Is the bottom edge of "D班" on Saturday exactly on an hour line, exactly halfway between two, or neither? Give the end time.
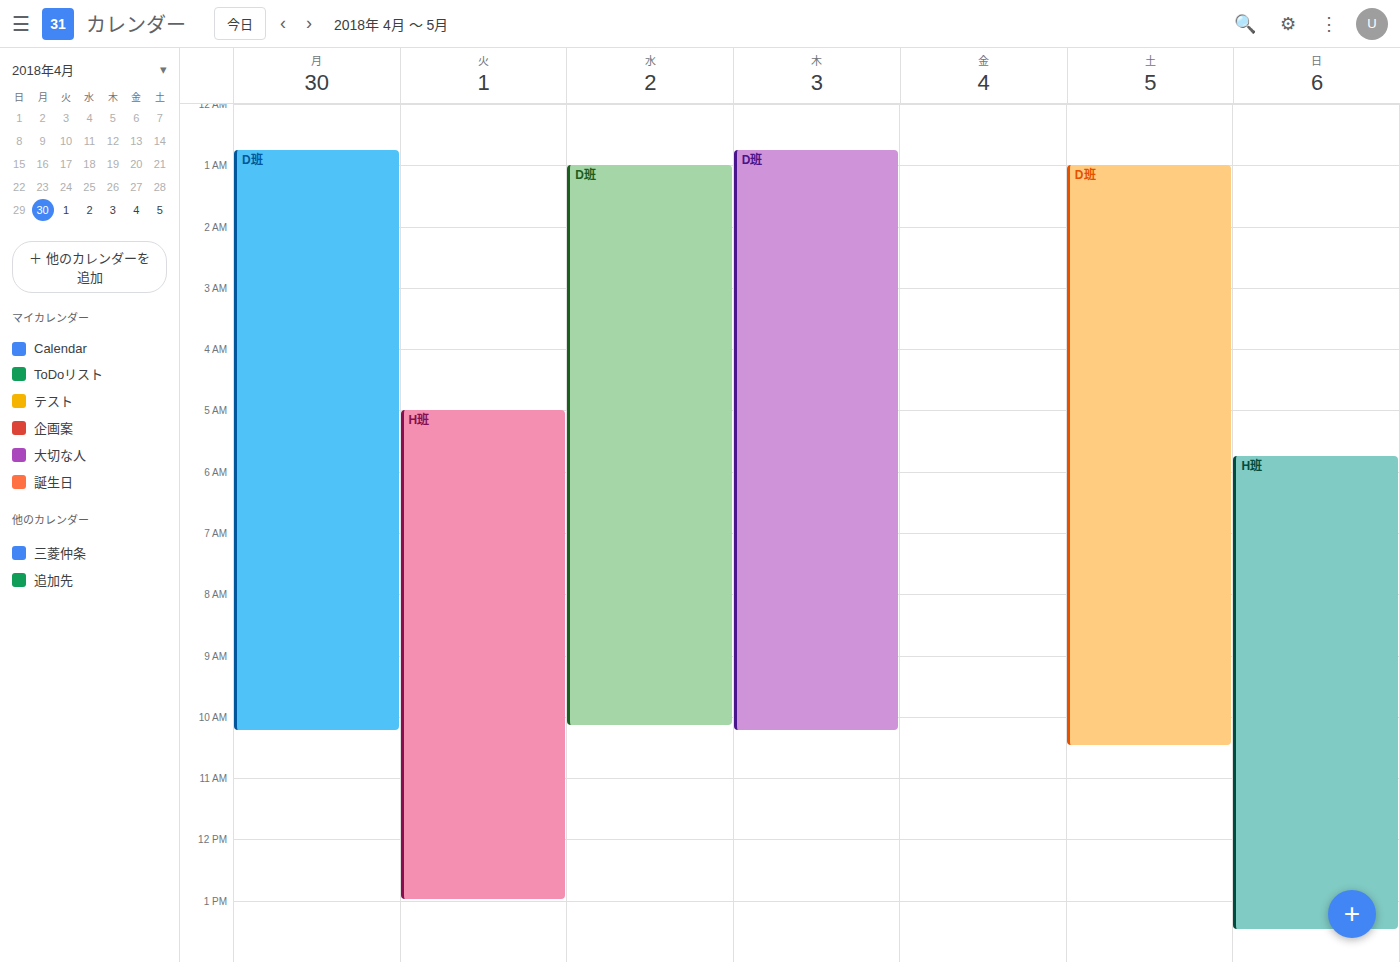
10:30 AM -- halfway between the 10 AM and 11 AM lines.